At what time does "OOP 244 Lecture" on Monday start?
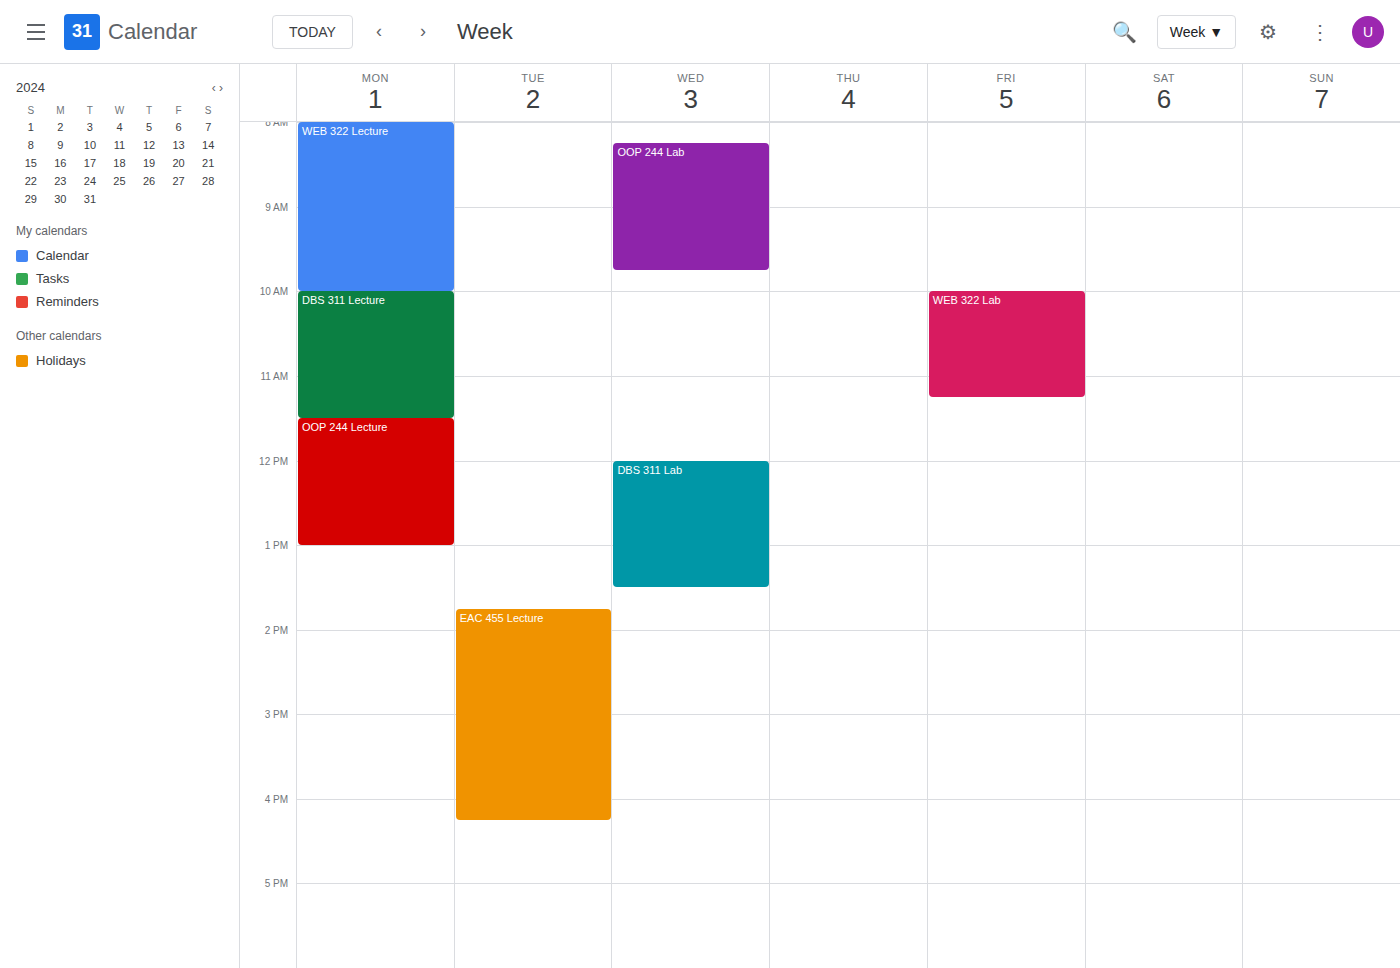
11:30 AM